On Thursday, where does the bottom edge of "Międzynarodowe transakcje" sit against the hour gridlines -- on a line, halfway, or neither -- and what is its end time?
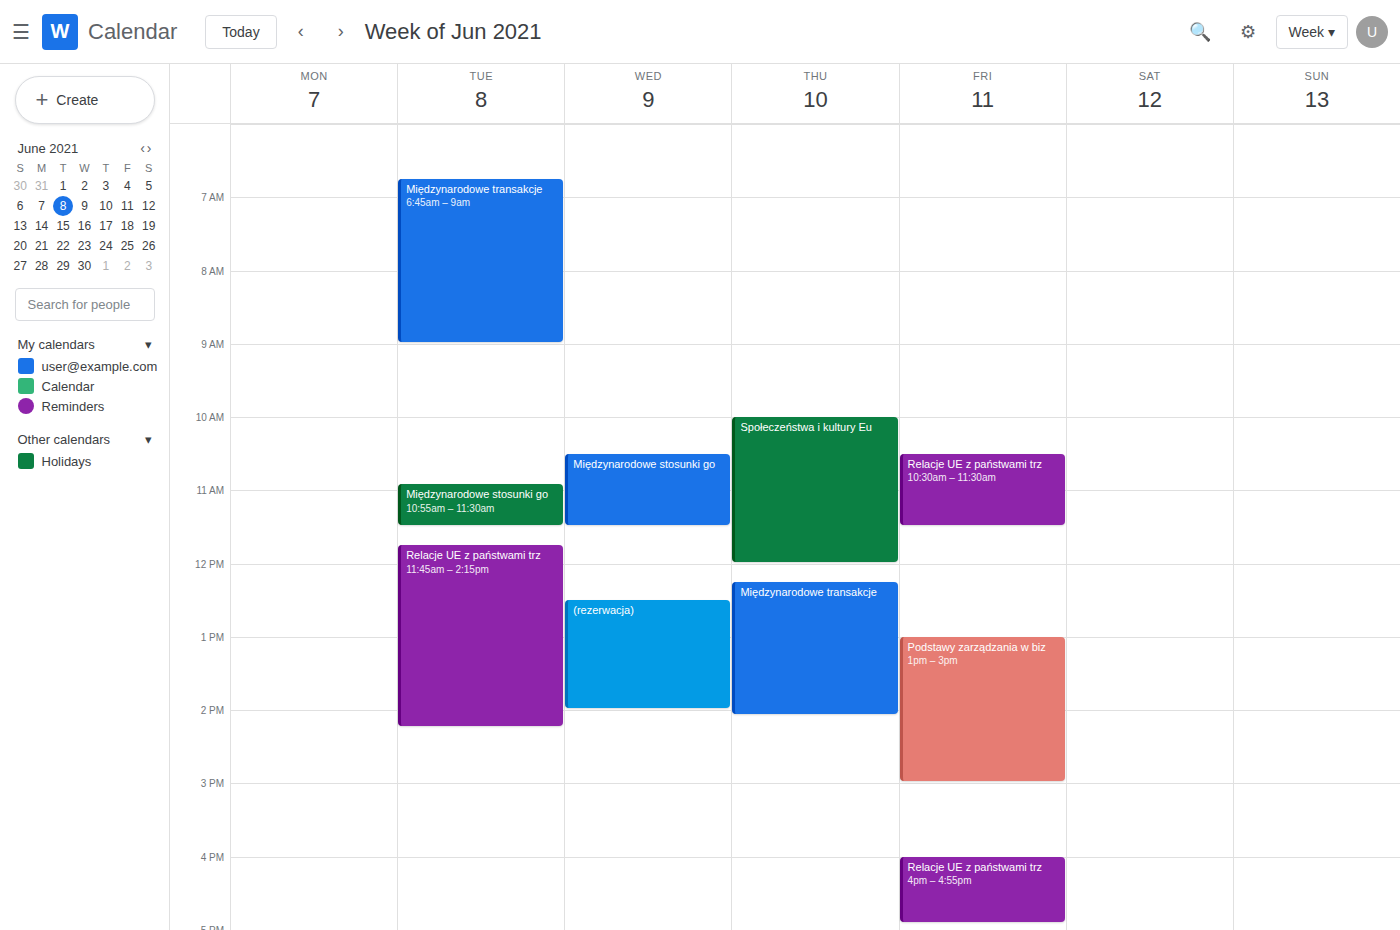
2:05 PM -- neither: 5 minutes below the 2 PM line and 55 minutes above the 3 PM line.